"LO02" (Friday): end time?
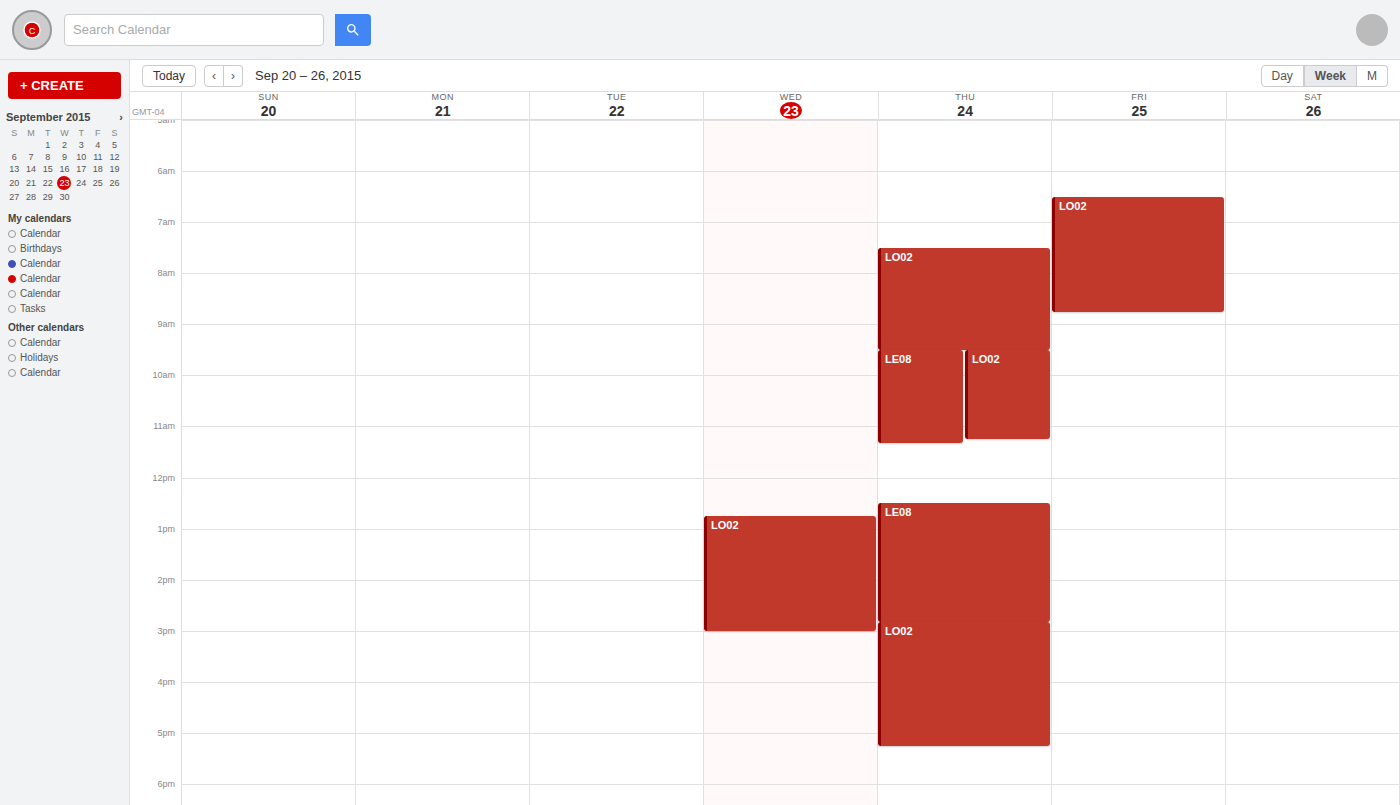
8:45 AM